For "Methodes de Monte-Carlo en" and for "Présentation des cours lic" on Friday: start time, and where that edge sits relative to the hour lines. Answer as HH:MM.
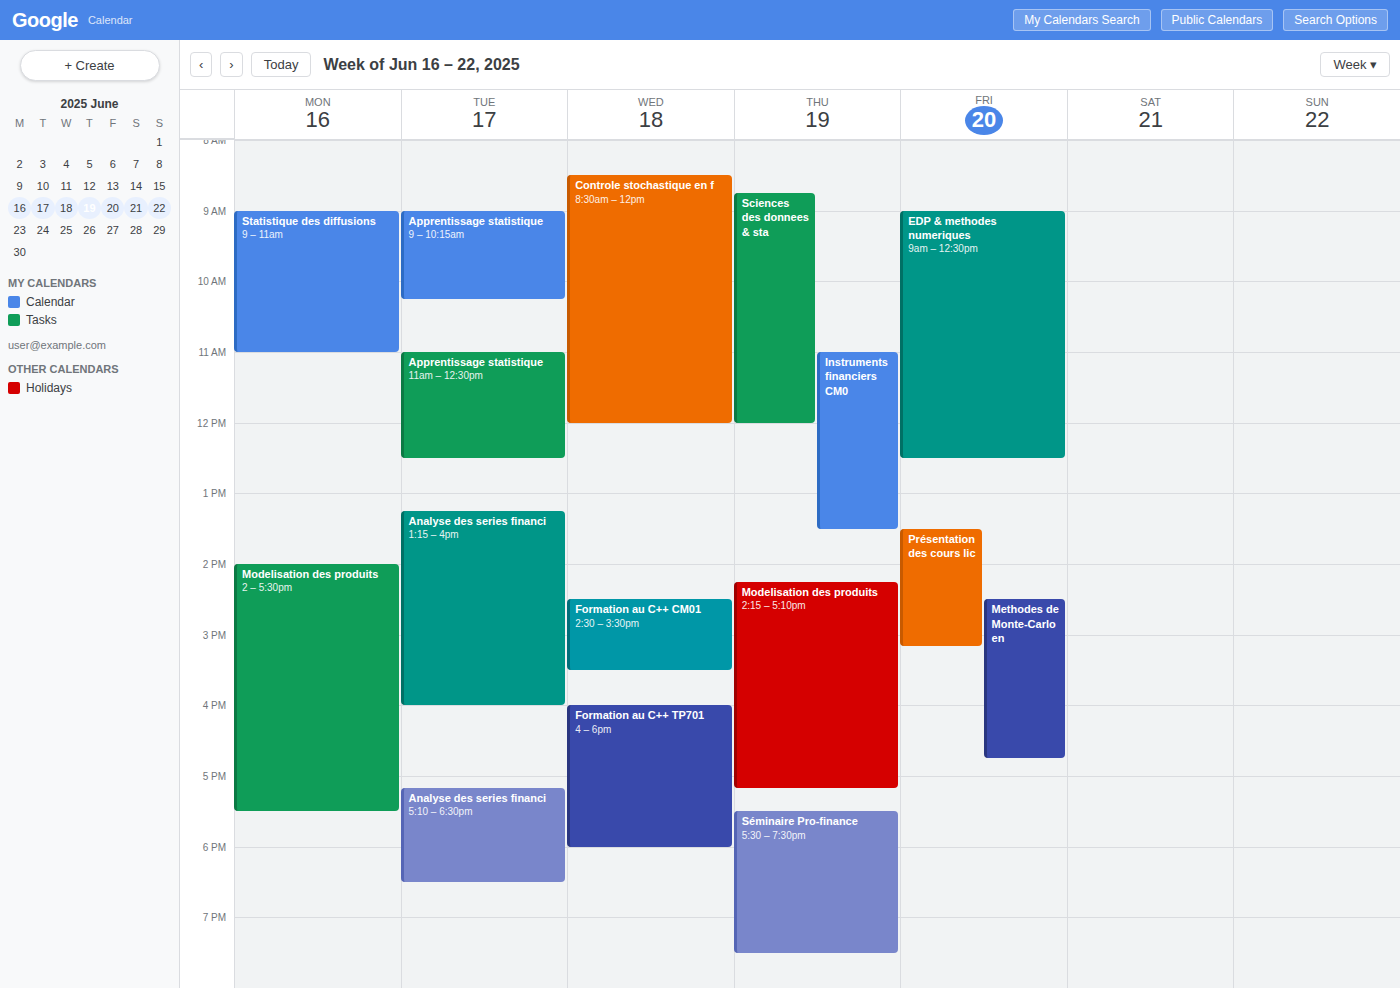
"Methodes de Monte-Carlo en": 14:30, halfway between the 14:00 and 15:00 lines. "Présentation des cours lic": 13:30, halfway between the 13:00 and 14:00 lines.